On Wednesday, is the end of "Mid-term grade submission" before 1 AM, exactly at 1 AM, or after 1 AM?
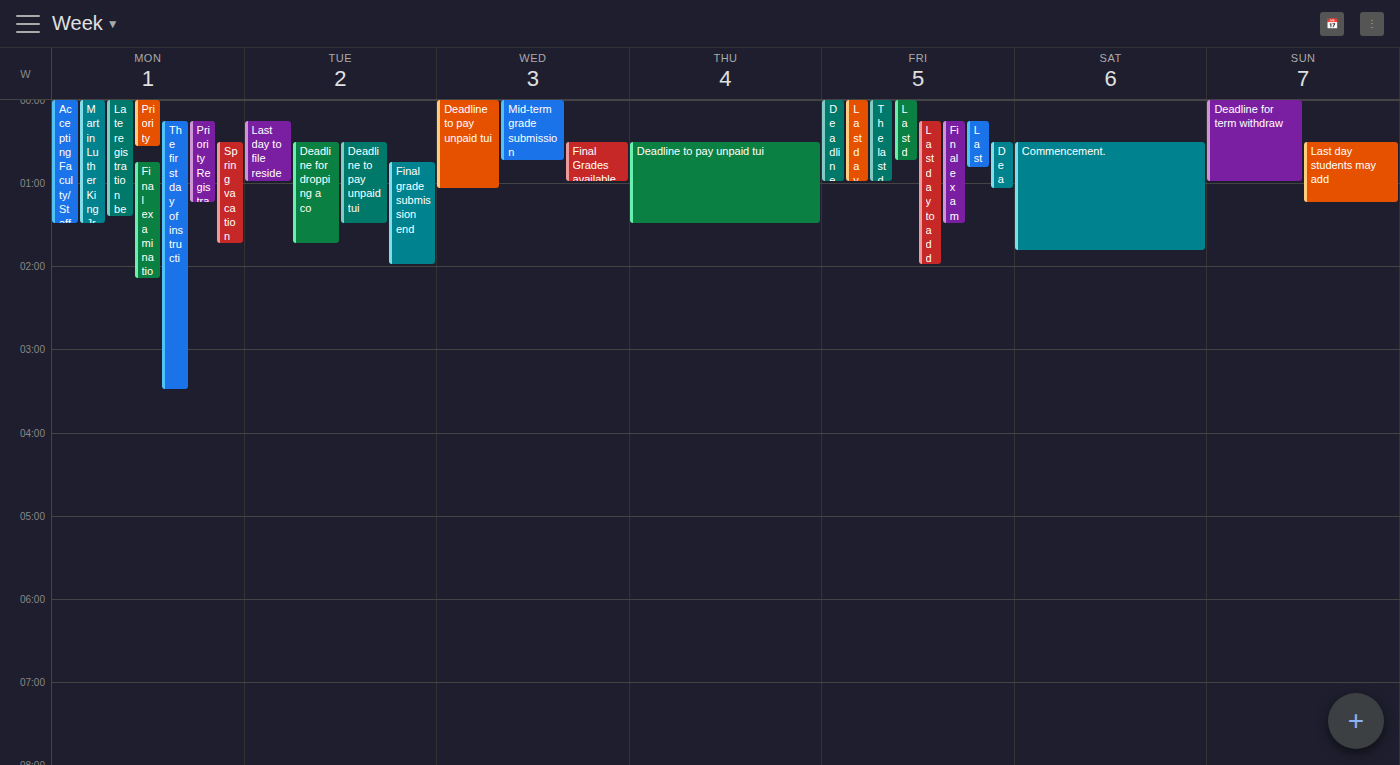
12:45 AM -- before 1 AM, 15 minutes above the 1 AM line.